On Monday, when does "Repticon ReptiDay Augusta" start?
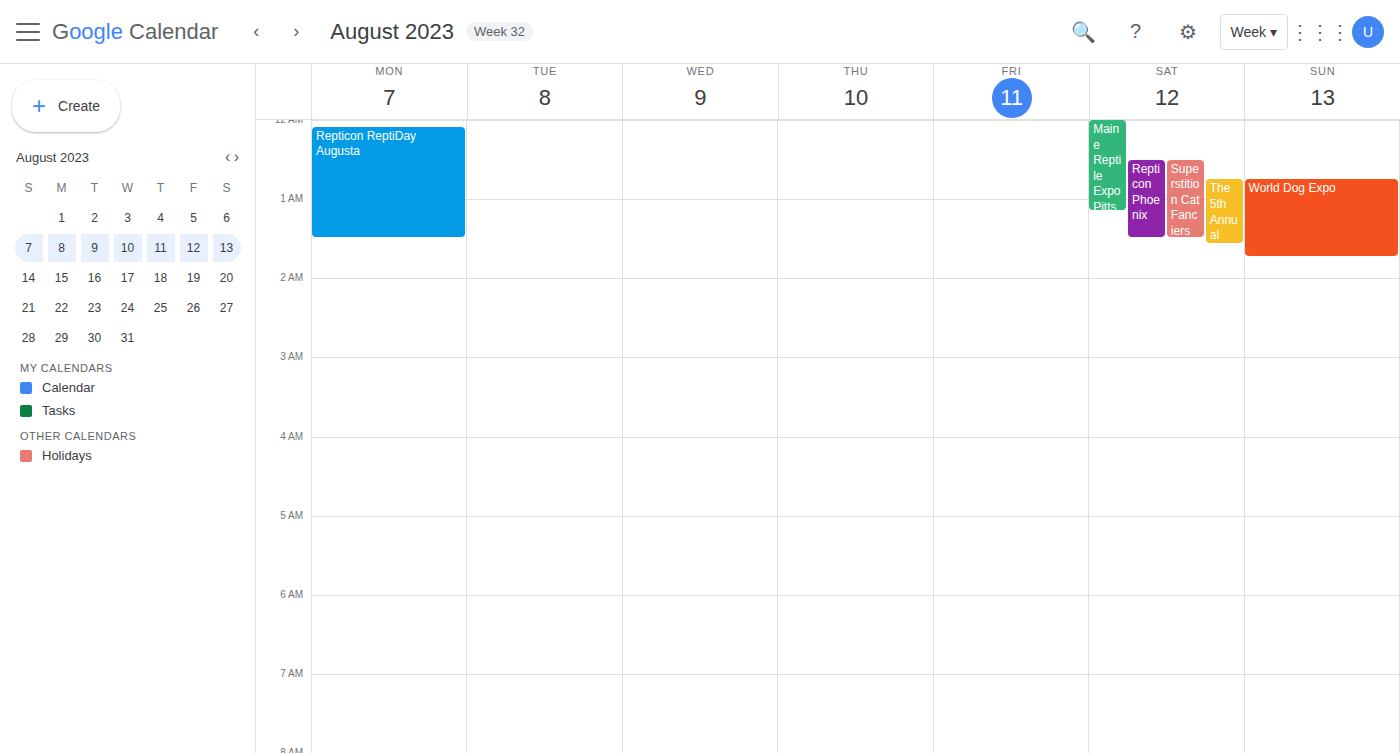
12:05 AM